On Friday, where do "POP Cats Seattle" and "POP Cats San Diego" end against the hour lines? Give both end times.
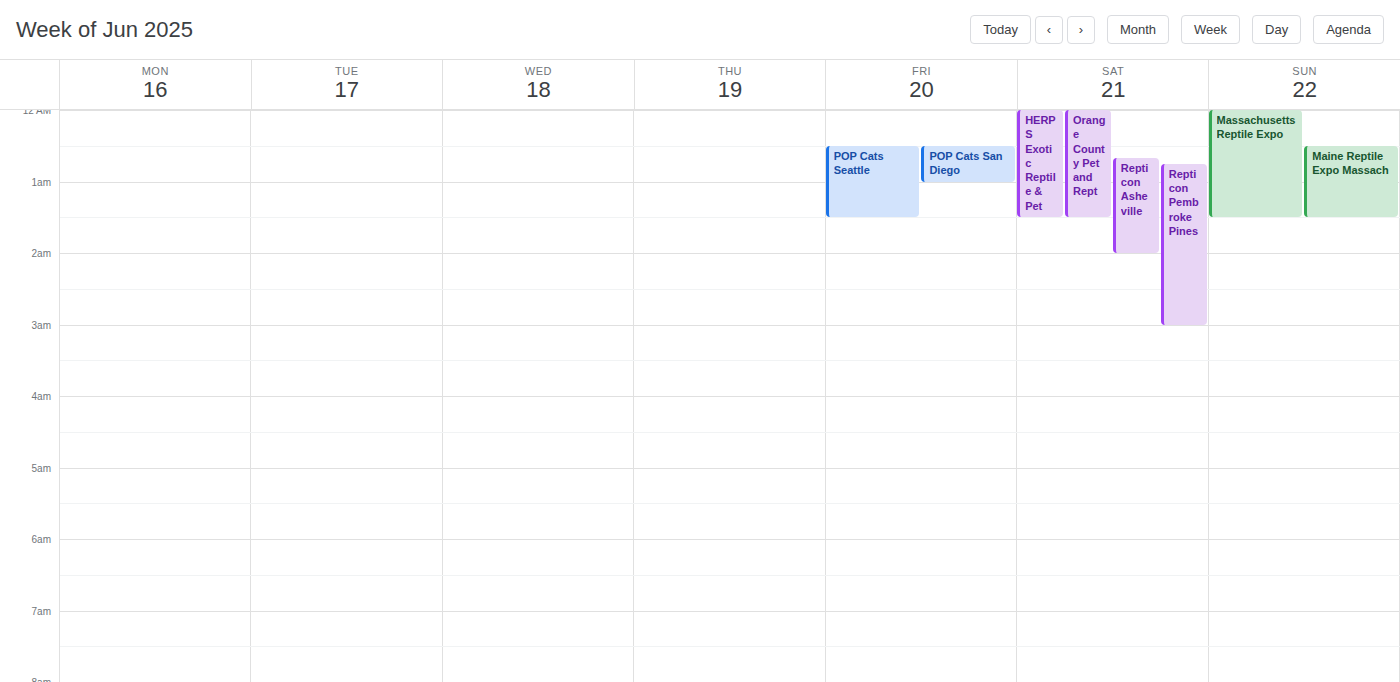
"POP Cats Seattle": 1:30 AM, halfway between the 1 AM and 2 AM lines. "POP Cats San Diego": 1:00 AM, exactly on the 1 AM line.